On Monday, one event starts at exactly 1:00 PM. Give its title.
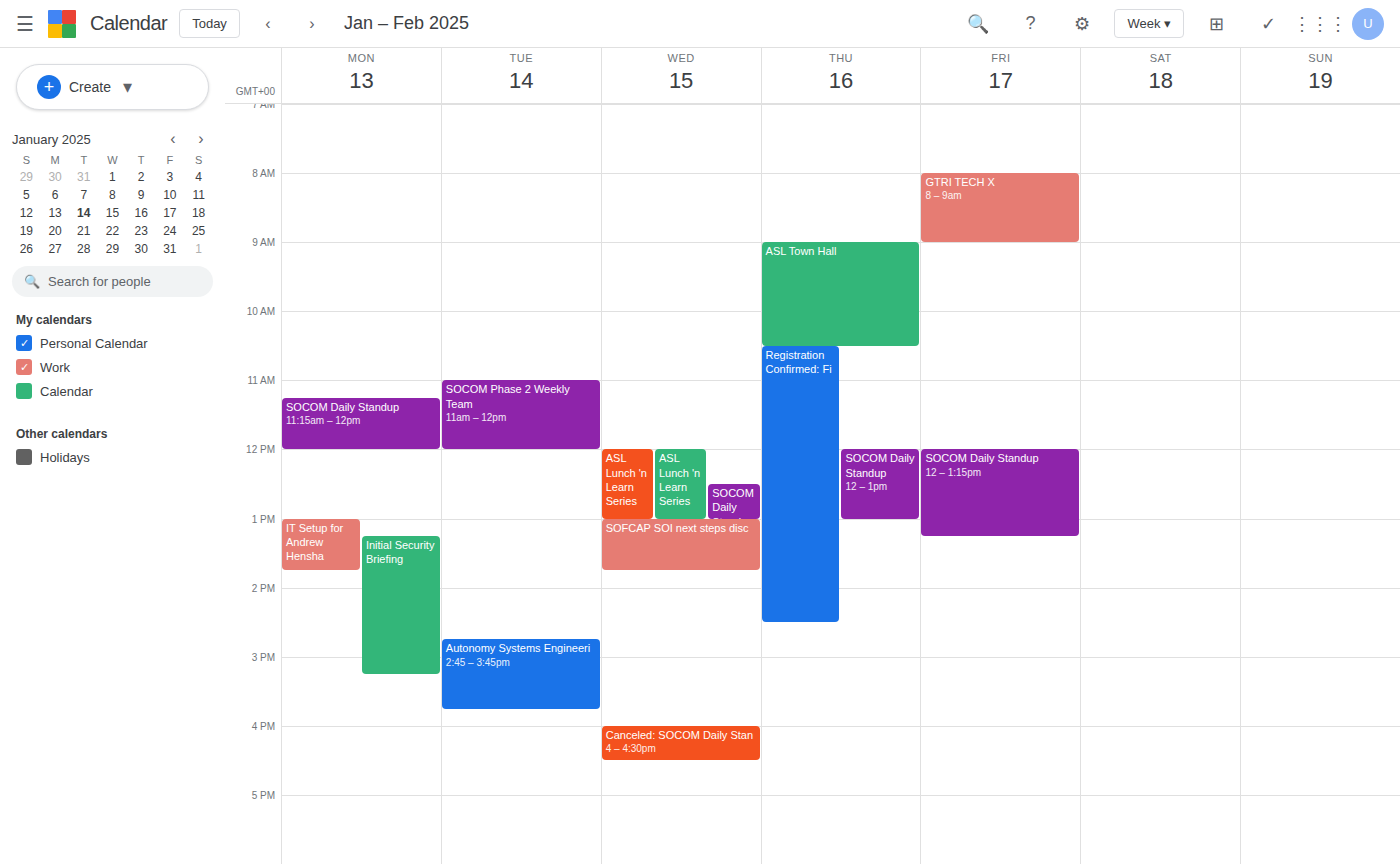
"IT Setup for Andrew Hensha"